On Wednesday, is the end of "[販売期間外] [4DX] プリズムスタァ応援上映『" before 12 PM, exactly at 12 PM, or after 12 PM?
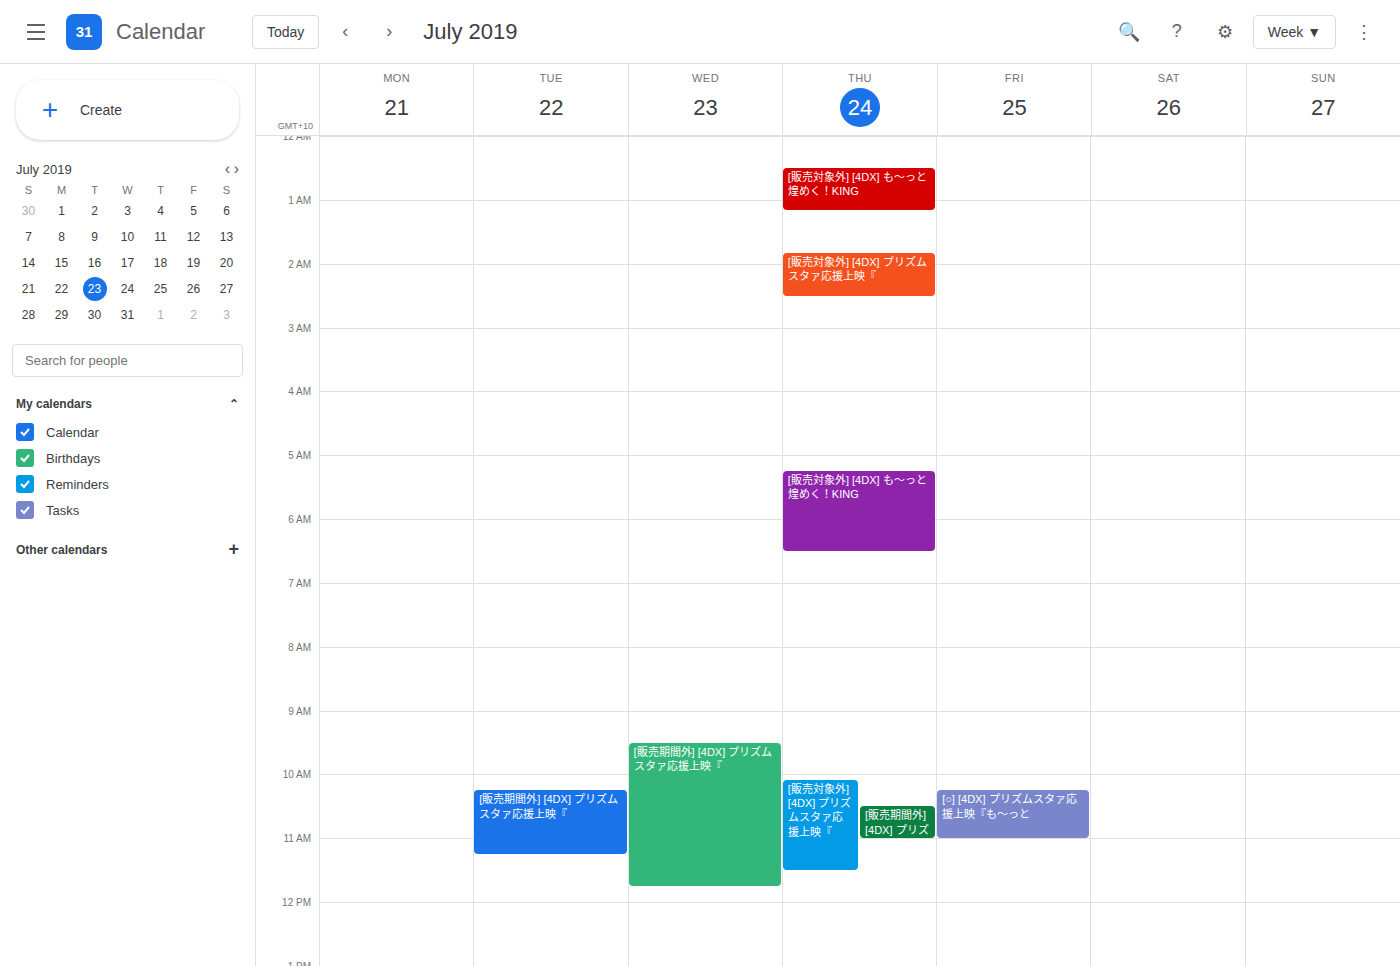
11:45 AM -- before 12 PM, 15 minutes above the 12 PM line.